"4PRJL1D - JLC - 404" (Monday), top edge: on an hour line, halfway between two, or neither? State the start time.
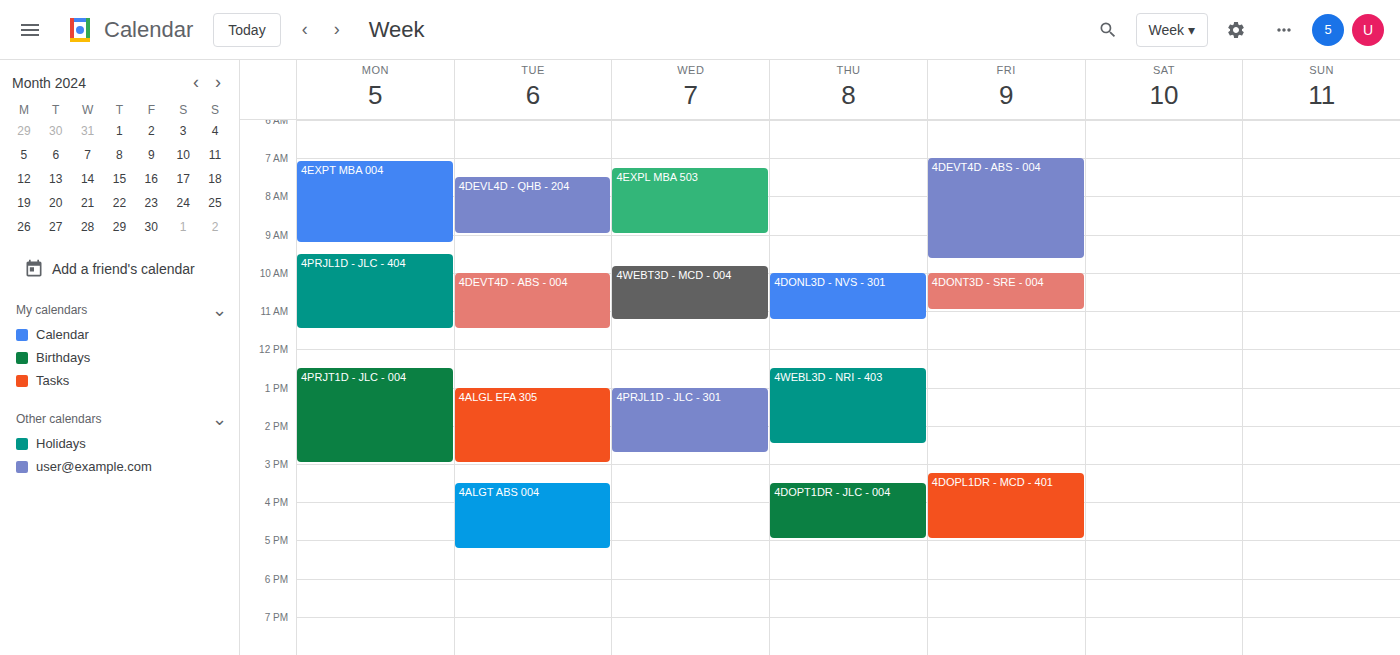
09:30 -- halfway between the 09:00 and 10:00 lines.